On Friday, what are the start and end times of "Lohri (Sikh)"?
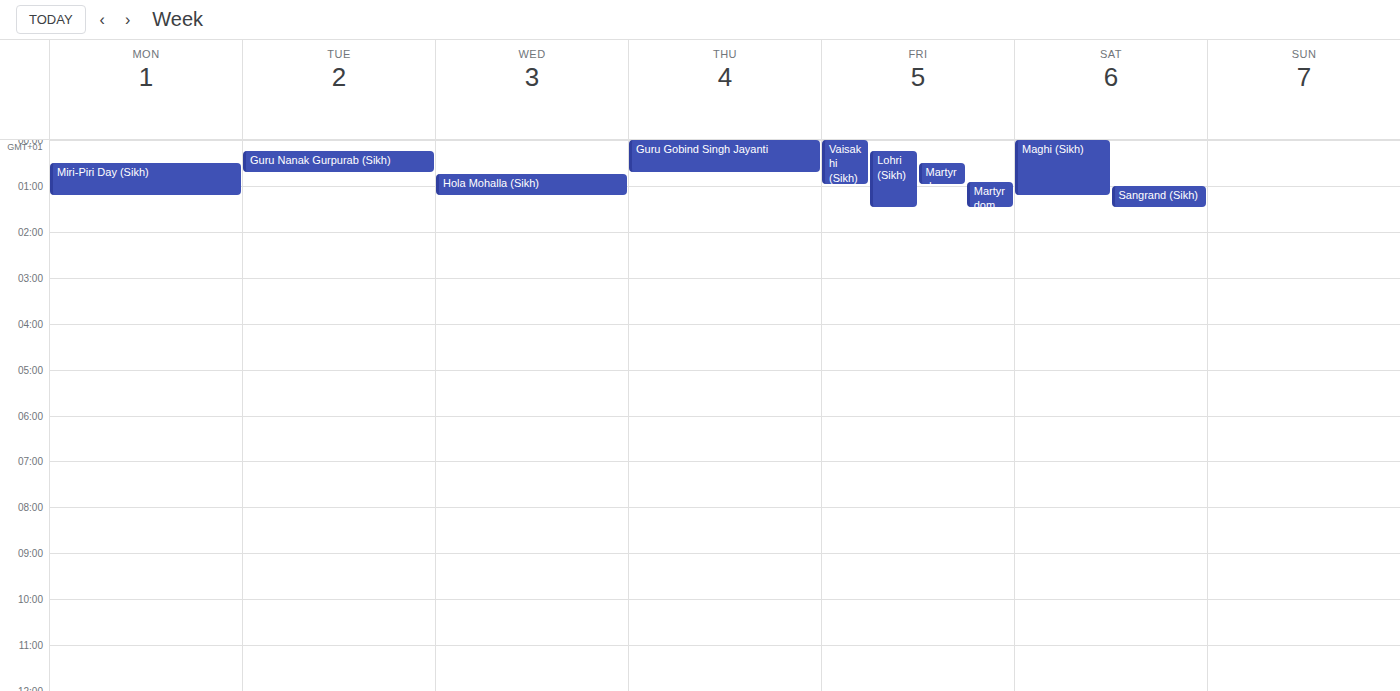
12:15 AM to 1:30 AM